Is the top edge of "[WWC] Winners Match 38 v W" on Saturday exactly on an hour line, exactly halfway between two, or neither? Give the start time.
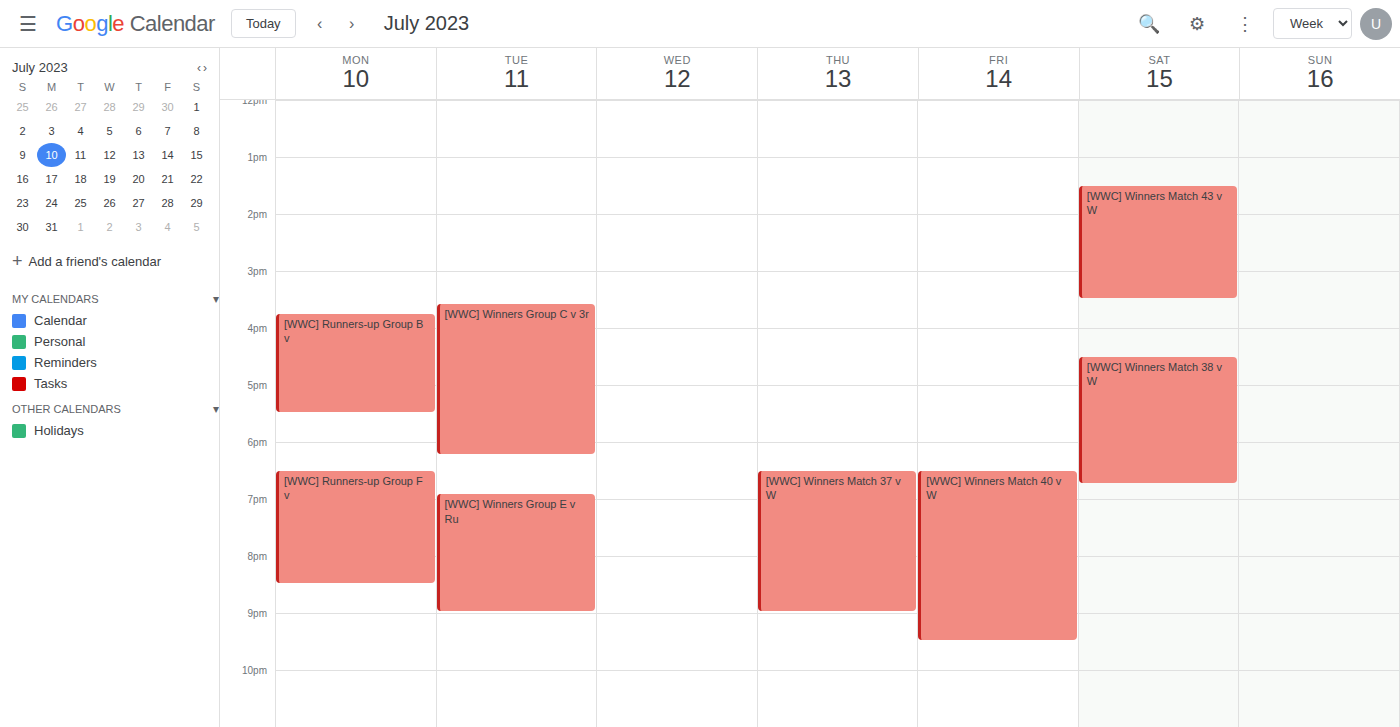
4:30 PM -- halfway between the 4 PM and 5 PM lines.